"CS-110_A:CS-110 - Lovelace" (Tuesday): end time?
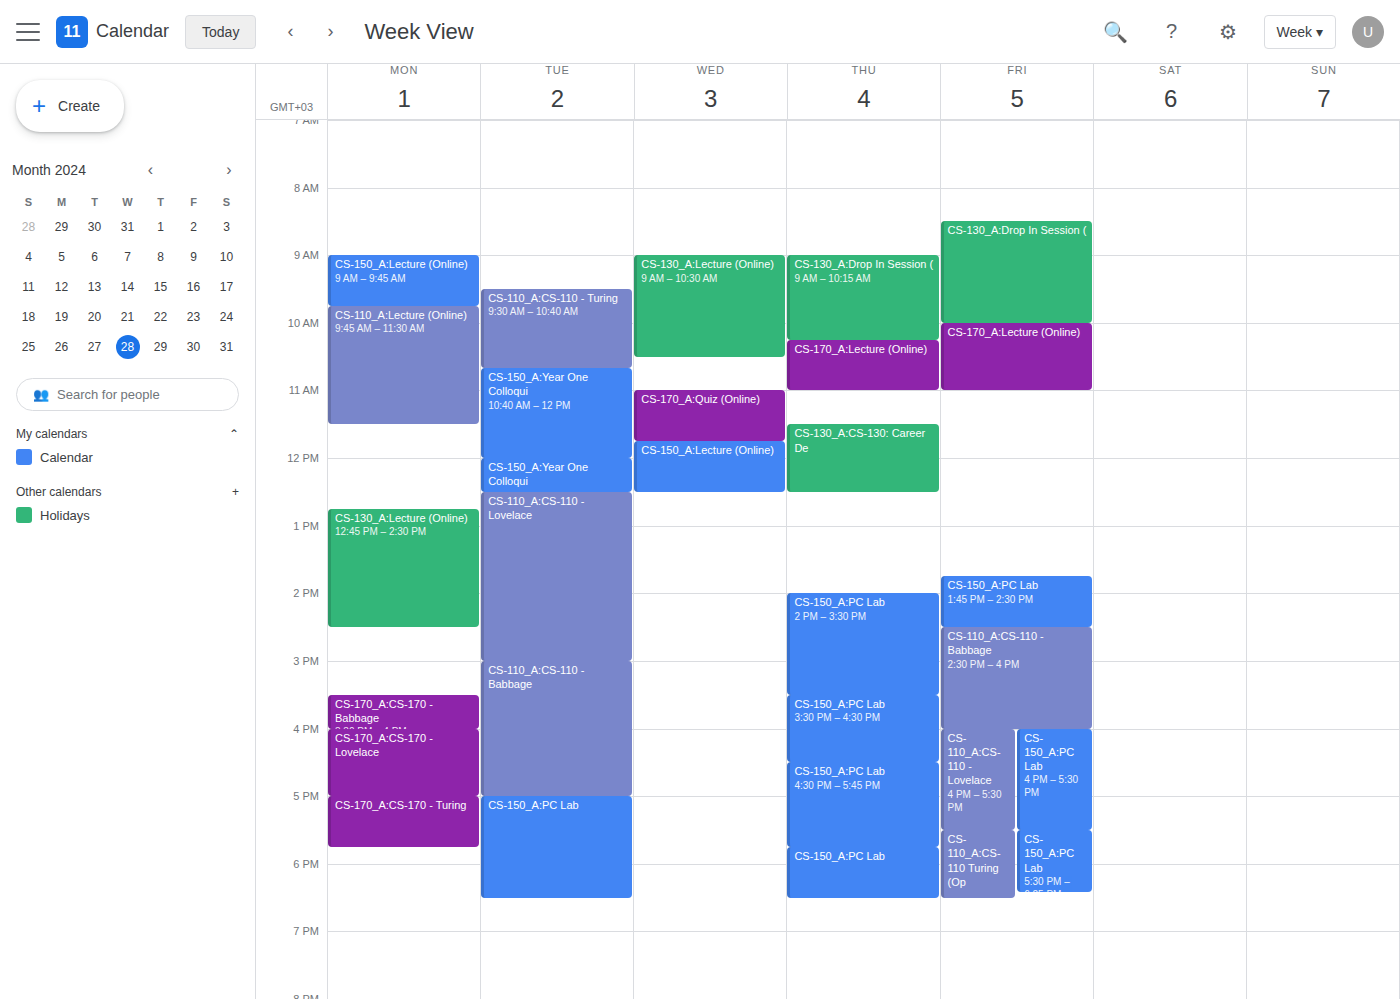
15:00